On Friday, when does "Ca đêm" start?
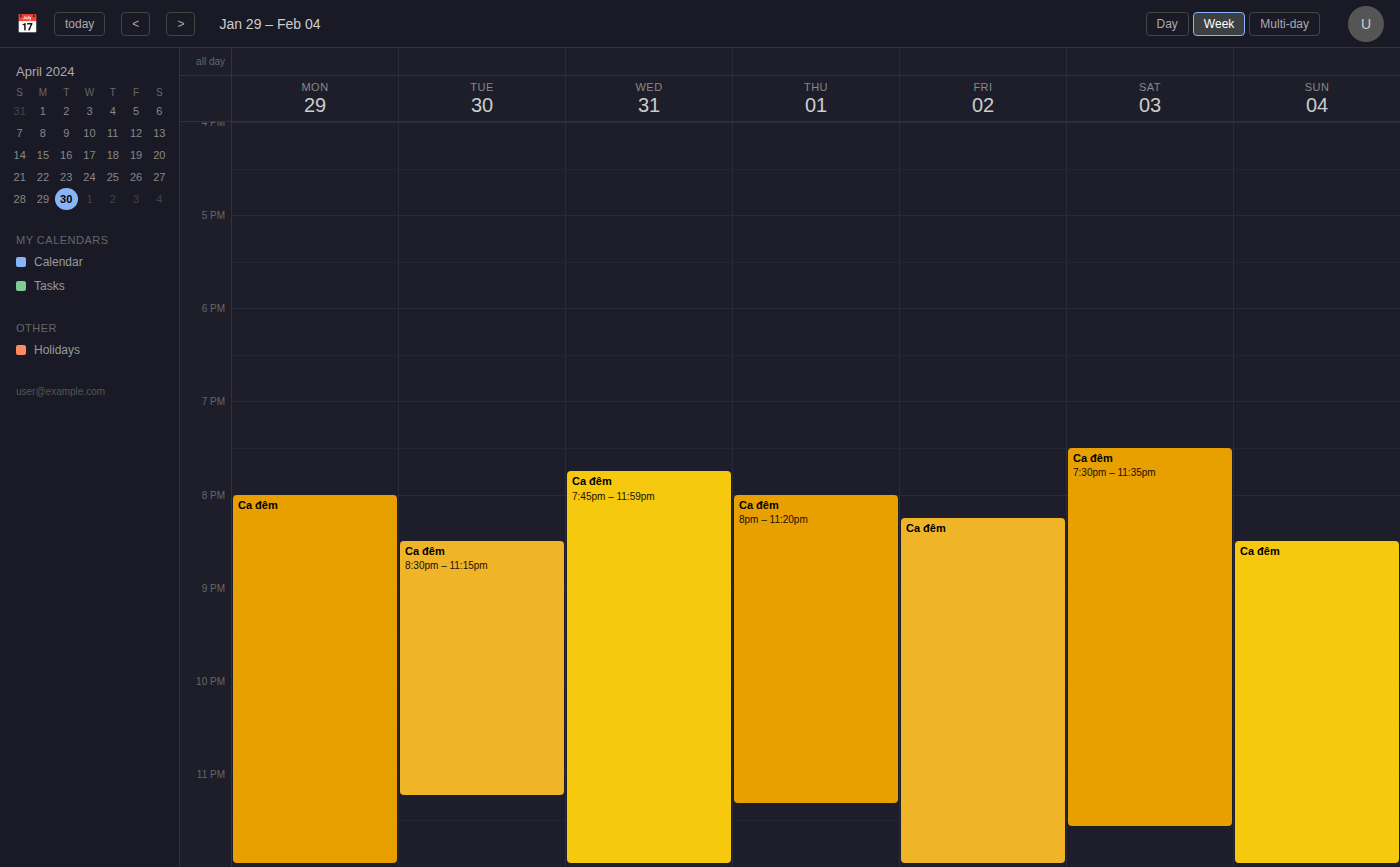
8:15 PM